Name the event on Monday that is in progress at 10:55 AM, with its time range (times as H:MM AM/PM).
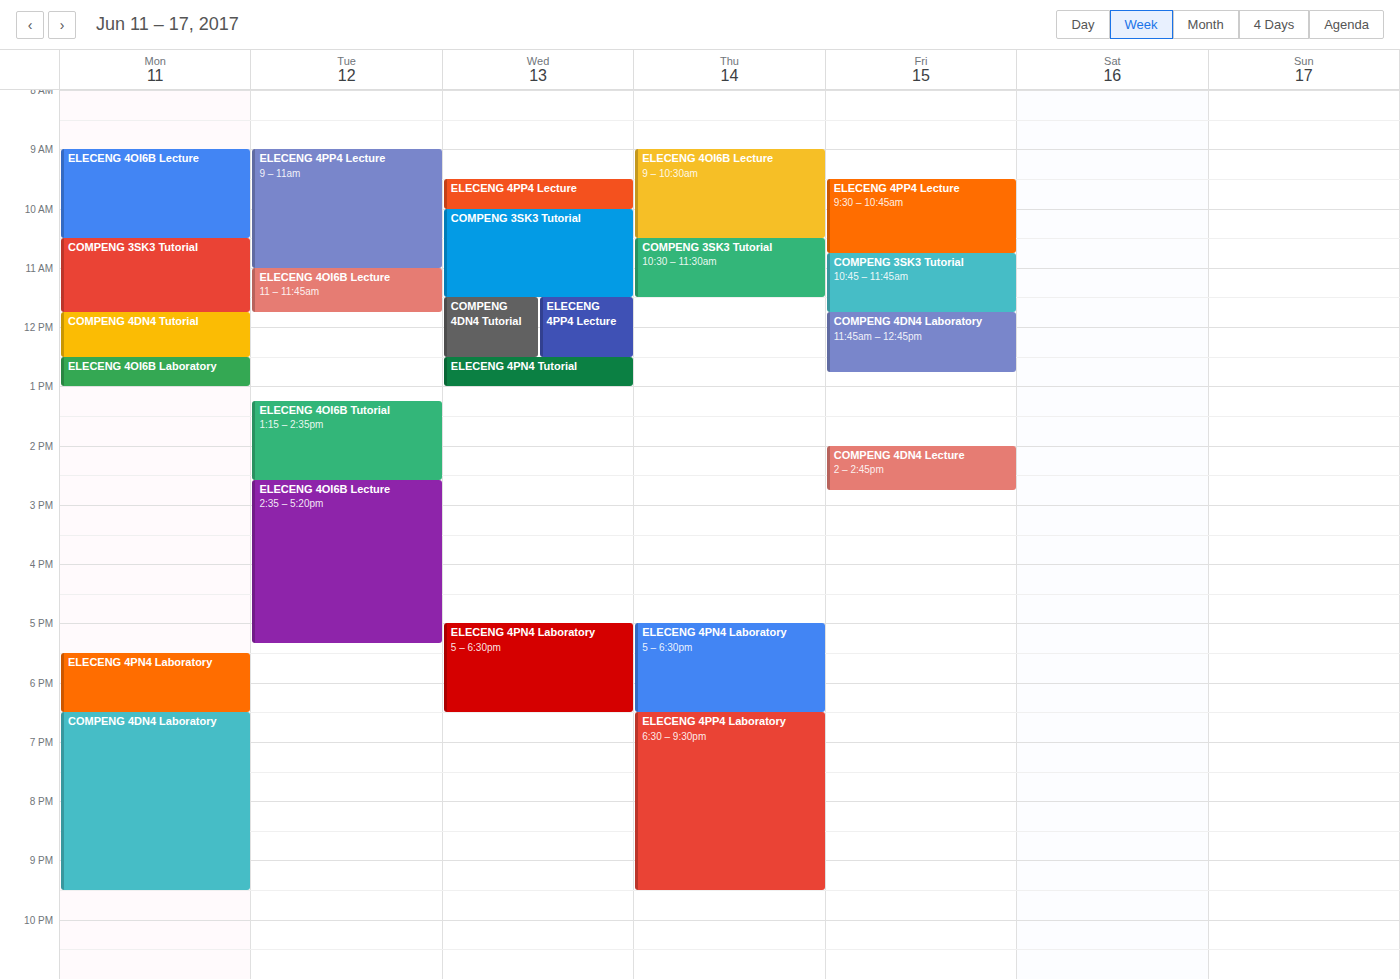
"COMPENG 3SK3 Tutorial", 10:30 AM to 11:45 AM